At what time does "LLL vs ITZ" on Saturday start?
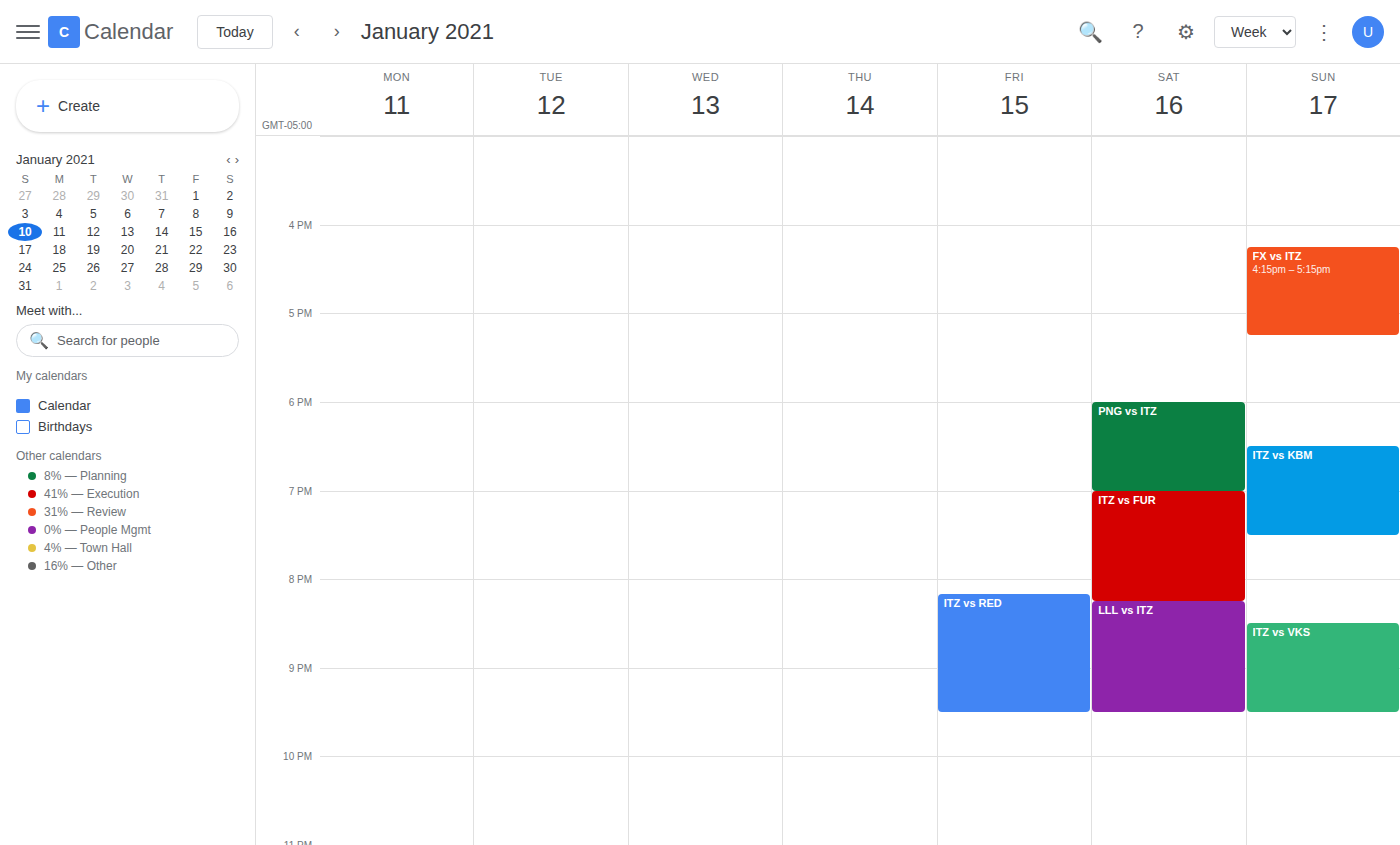
8:15 PM